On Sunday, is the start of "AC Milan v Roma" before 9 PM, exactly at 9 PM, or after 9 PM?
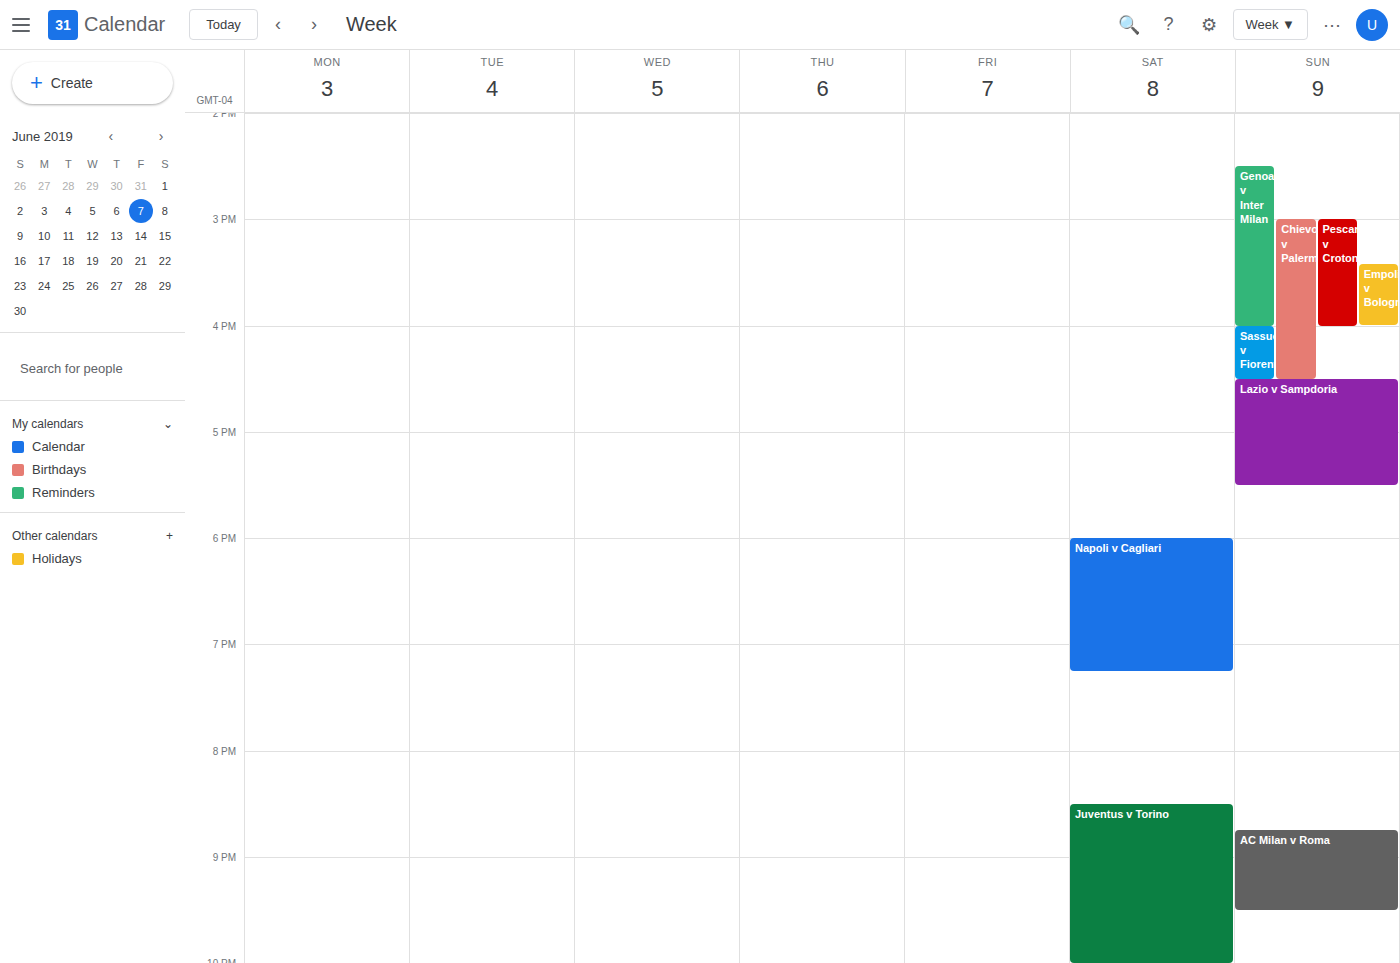
8:45 PM -- before 9 PM, 15 minutes above the 9 PM line.